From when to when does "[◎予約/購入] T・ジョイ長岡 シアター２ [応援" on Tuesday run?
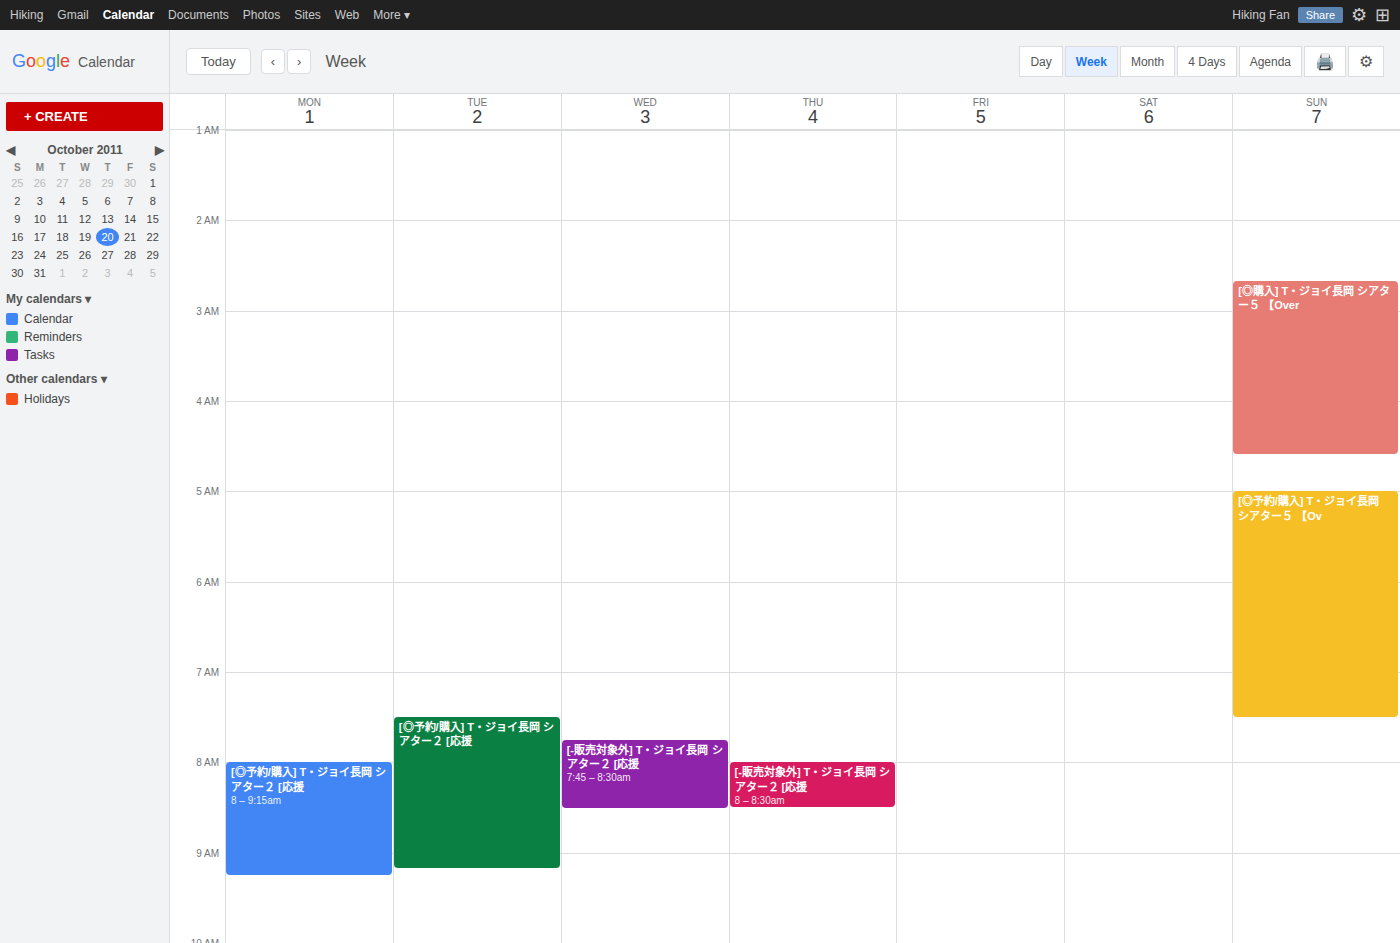
7:30 AM to 9:10 AM